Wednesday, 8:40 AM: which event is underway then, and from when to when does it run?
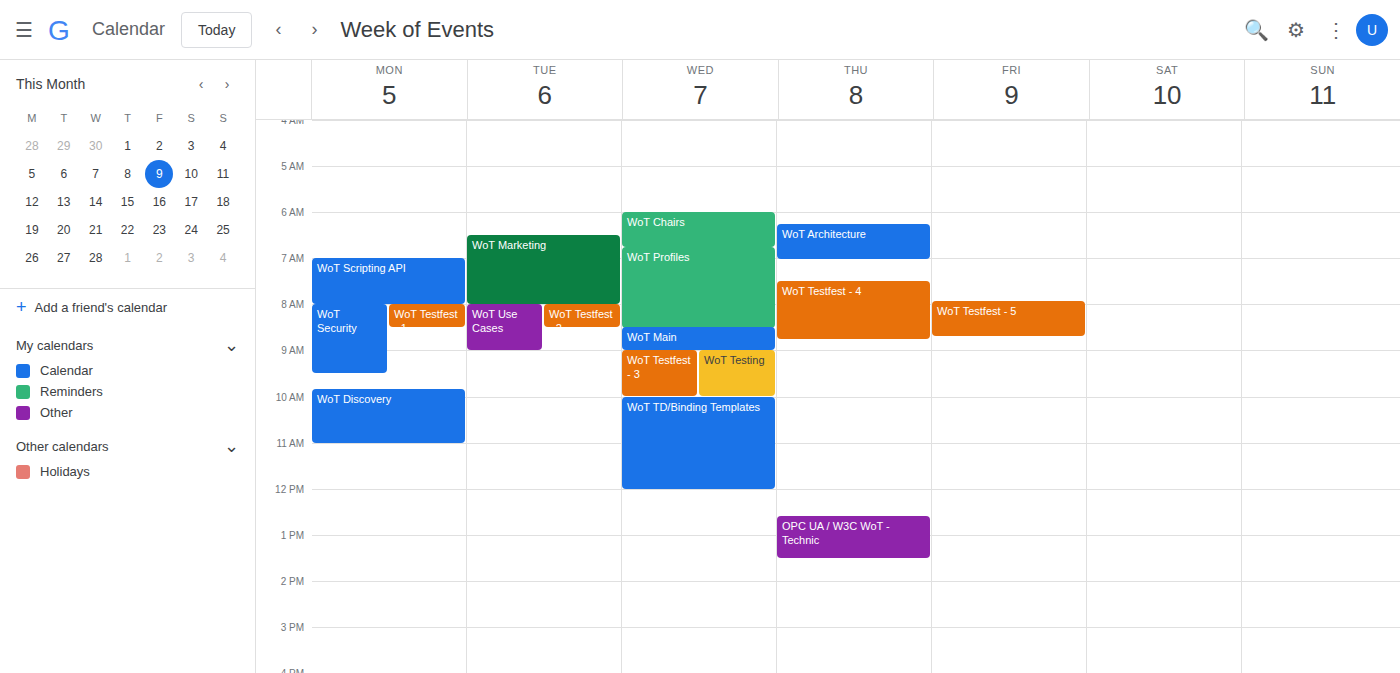
"WoT Main", 8:30 AM to 9:00 AM